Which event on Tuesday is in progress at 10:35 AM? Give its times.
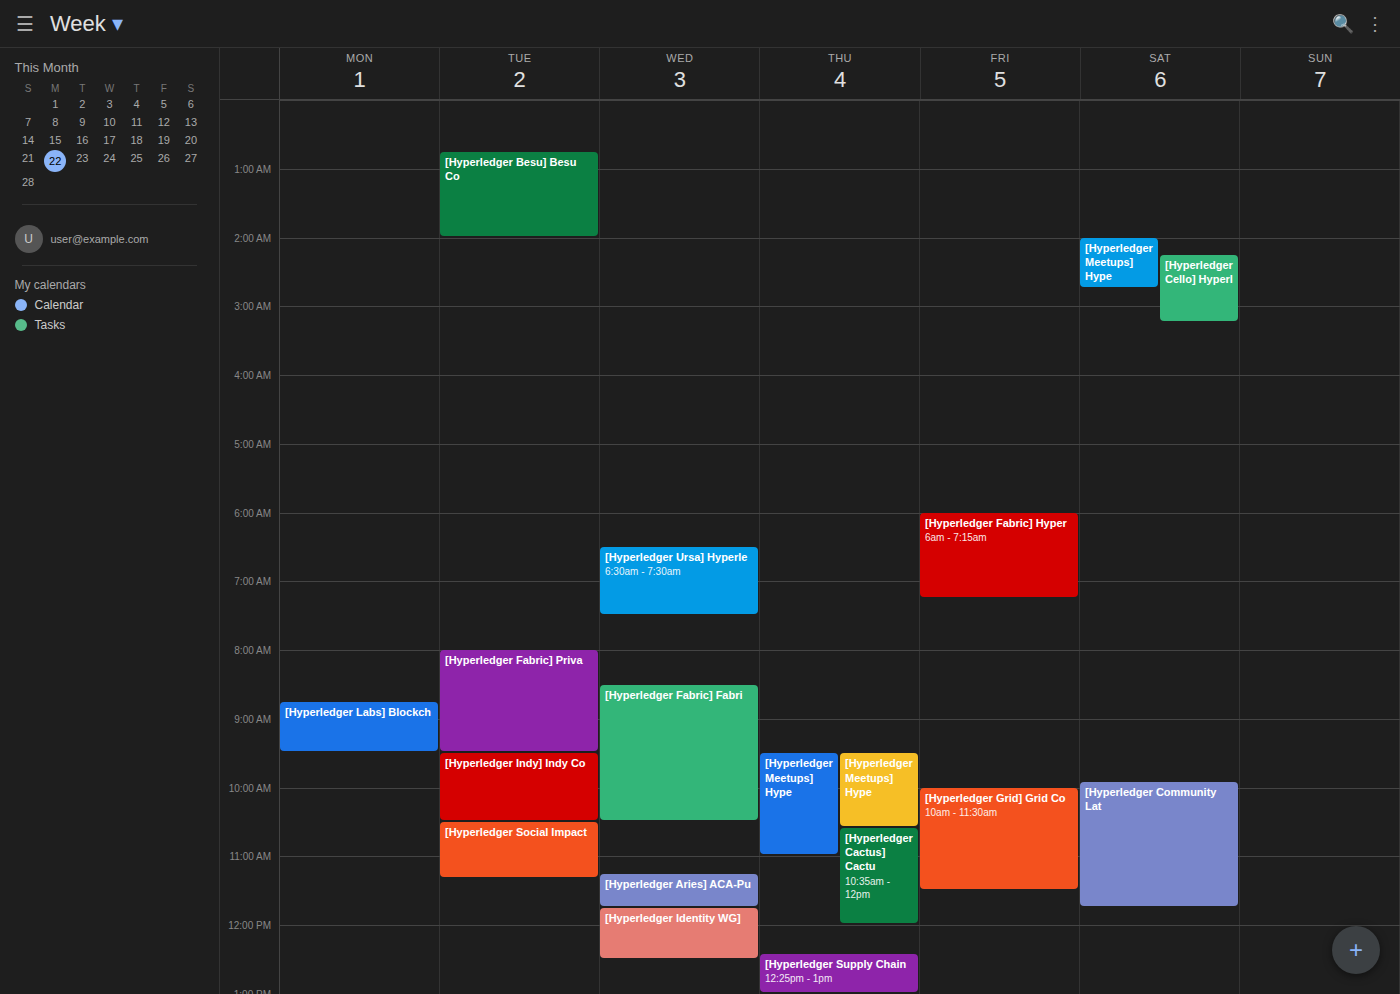
"[Hyperledger Social Impact", 10:30 AM to 11:20 AM